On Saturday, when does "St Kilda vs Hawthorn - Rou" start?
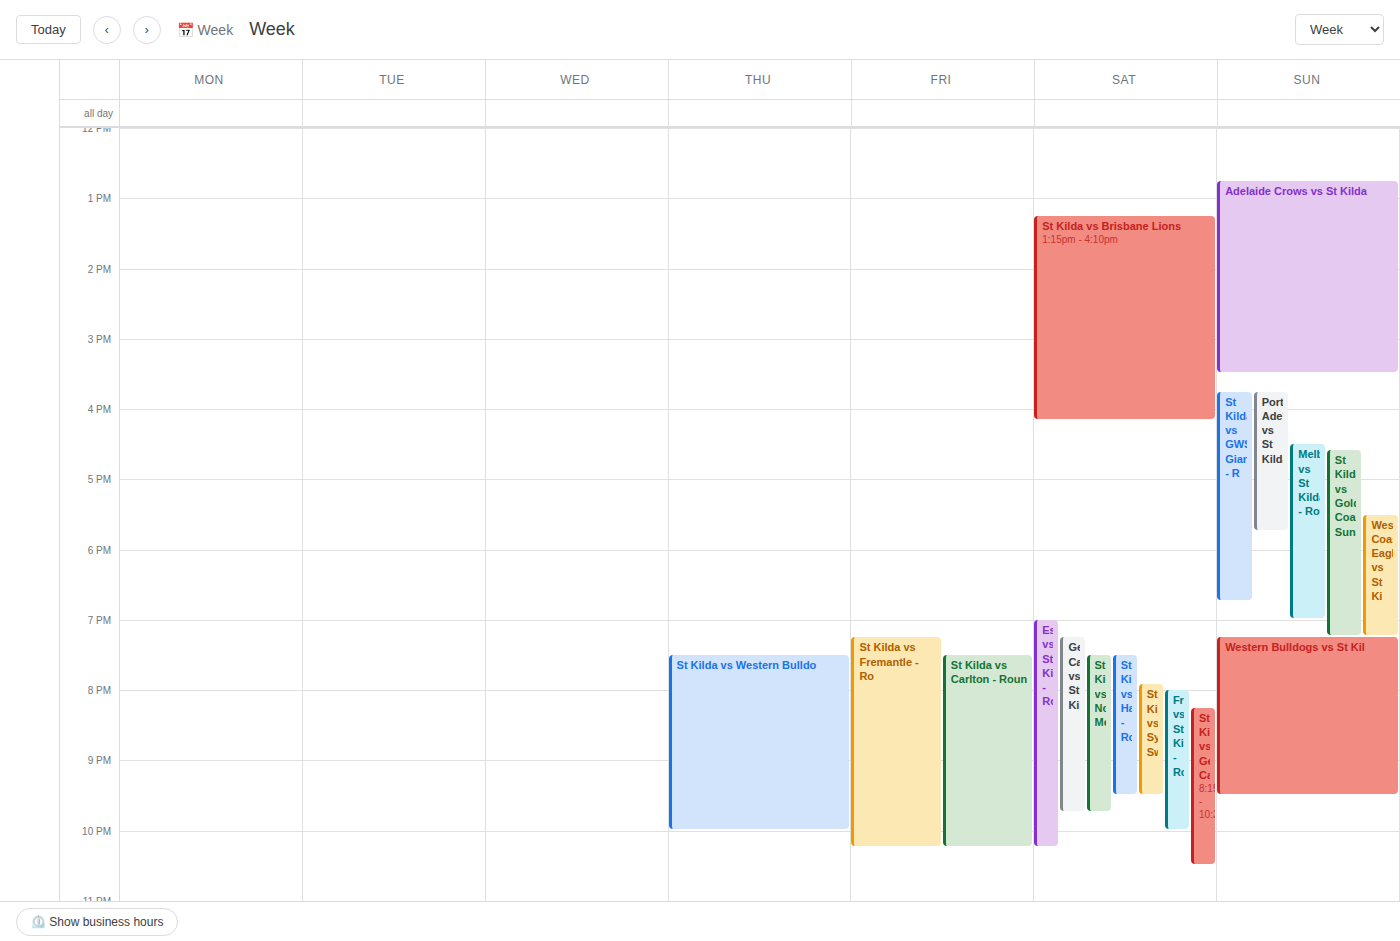
7:30 PM